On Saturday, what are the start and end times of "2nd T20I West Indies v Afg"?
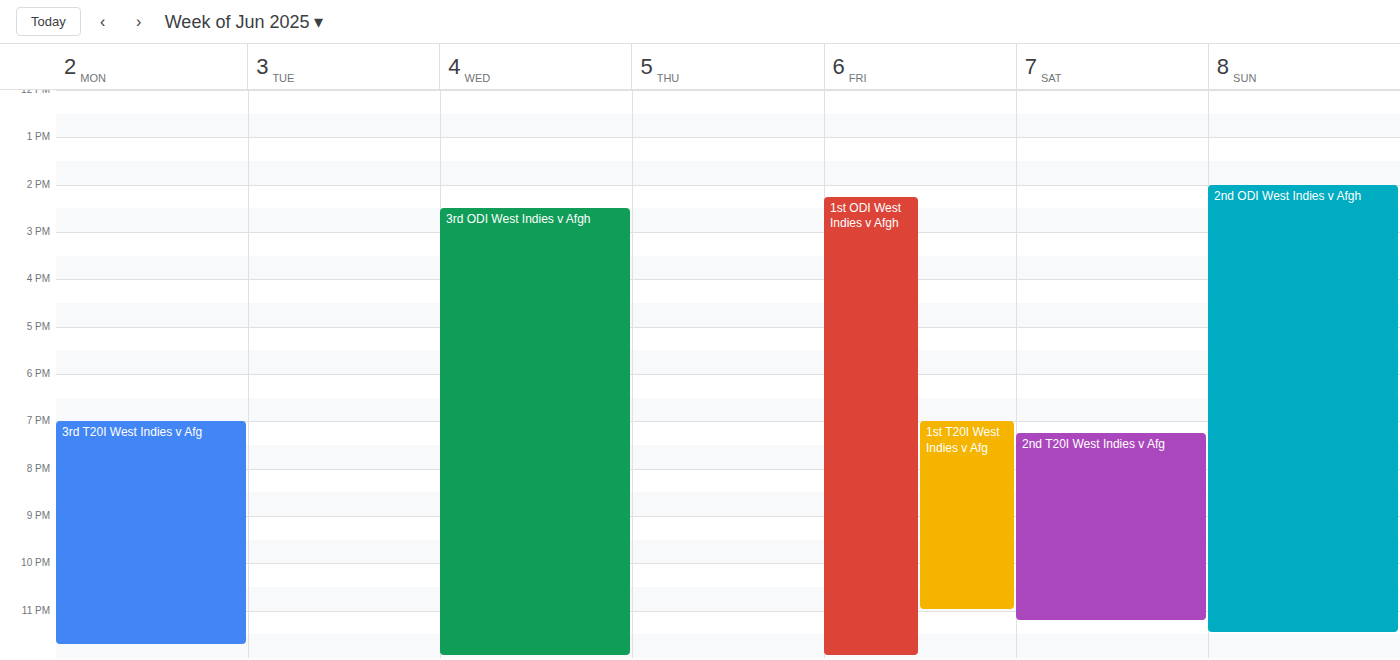
7:15 PM to 11:15 PM